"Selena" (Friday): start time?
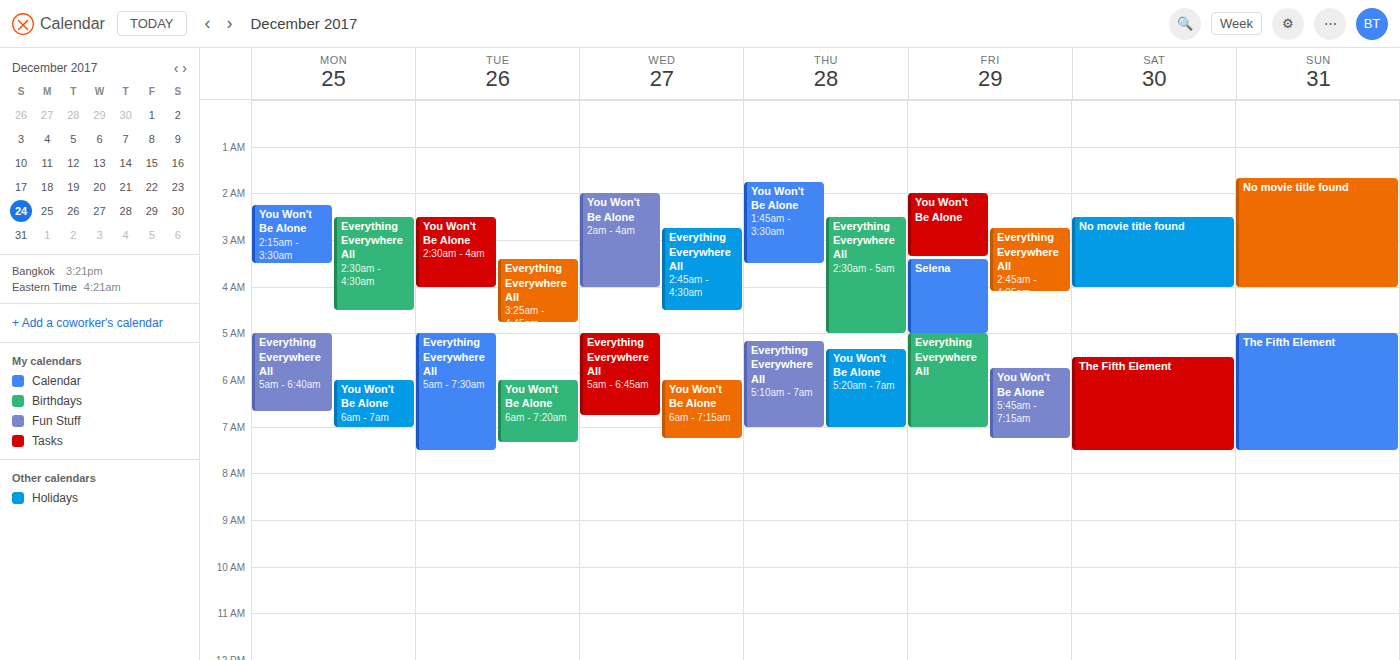
3:25 AM